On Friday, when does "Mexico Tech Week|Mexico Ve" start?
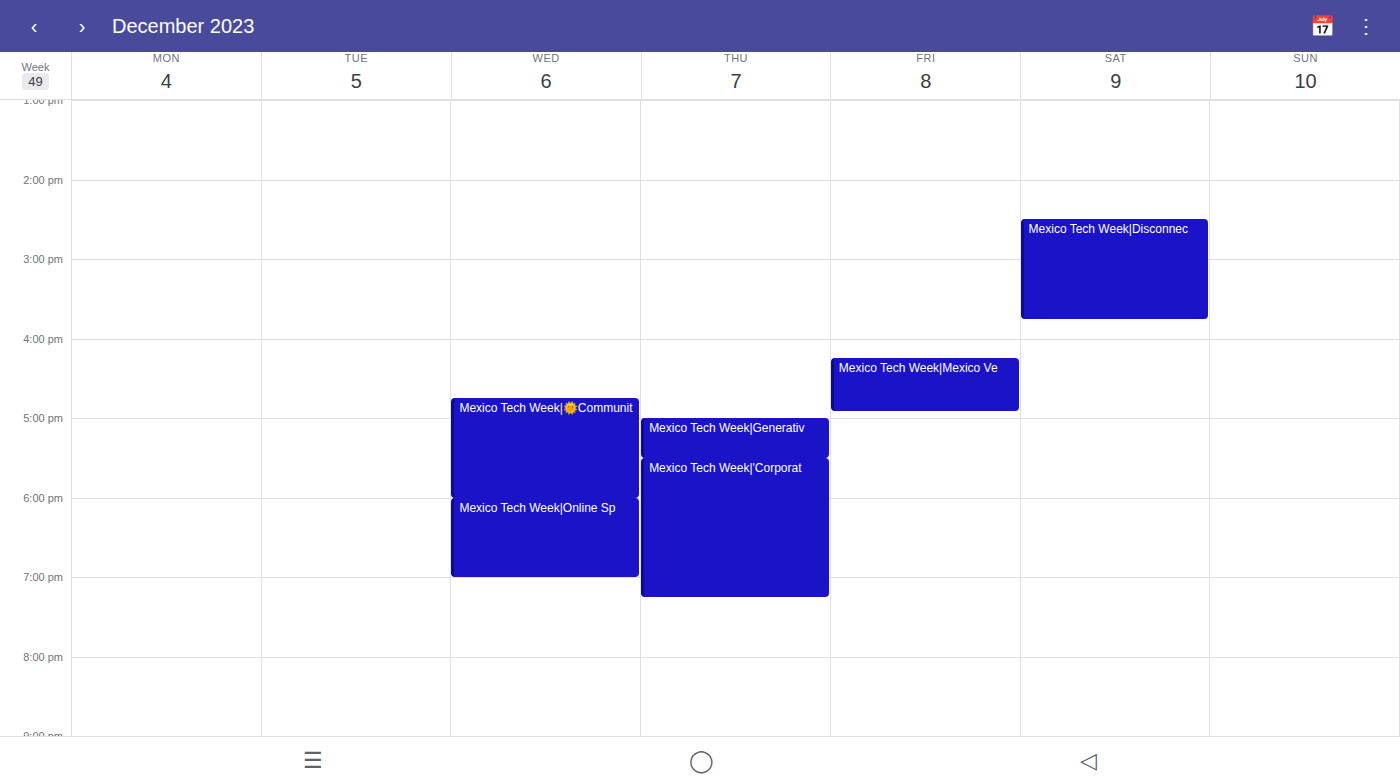
4:15 PM